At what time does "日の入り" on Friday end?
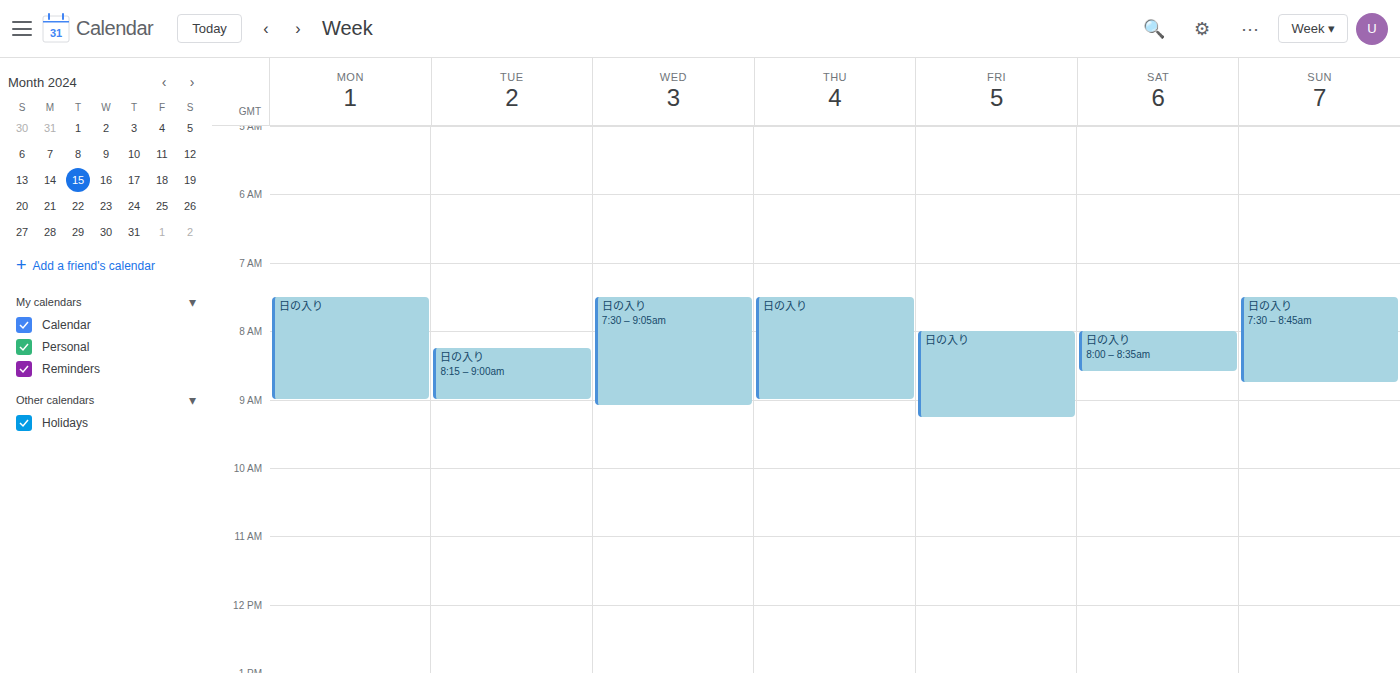
9:15 AM